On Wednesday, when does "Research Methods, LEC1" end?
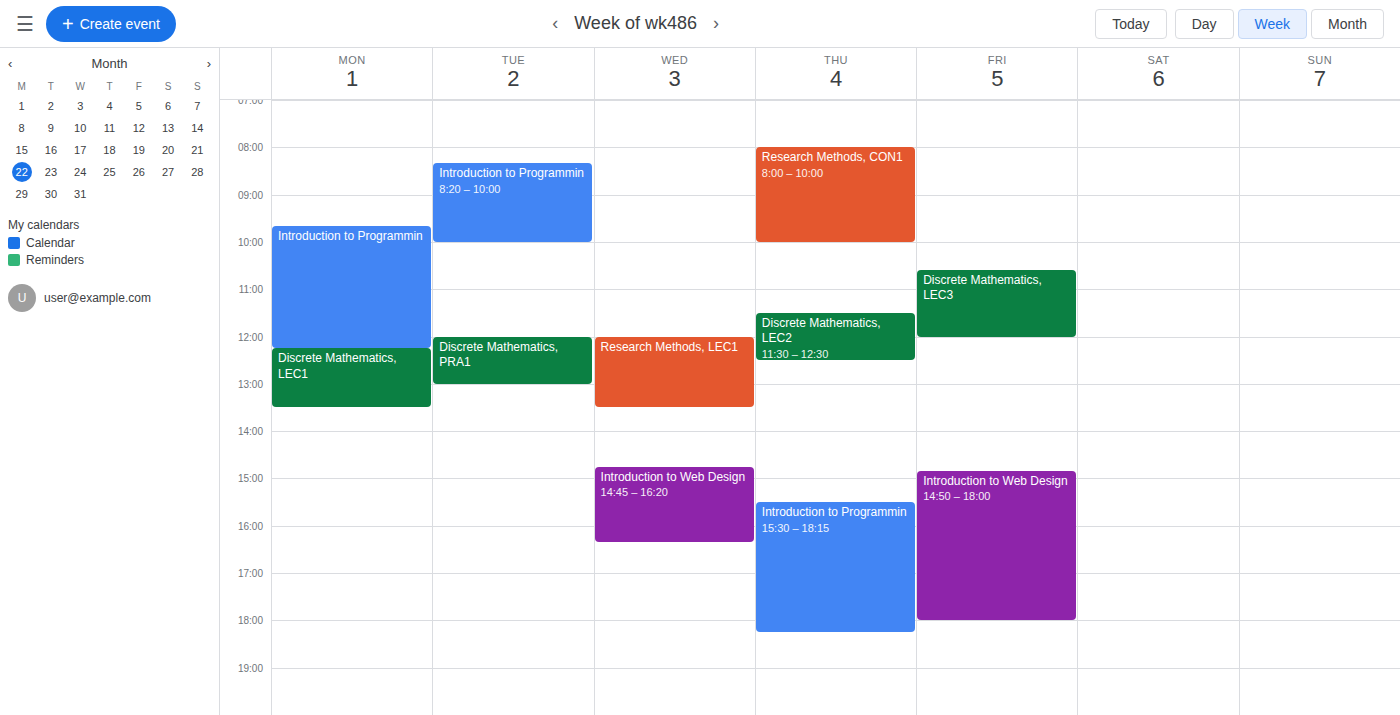
1:30 PM